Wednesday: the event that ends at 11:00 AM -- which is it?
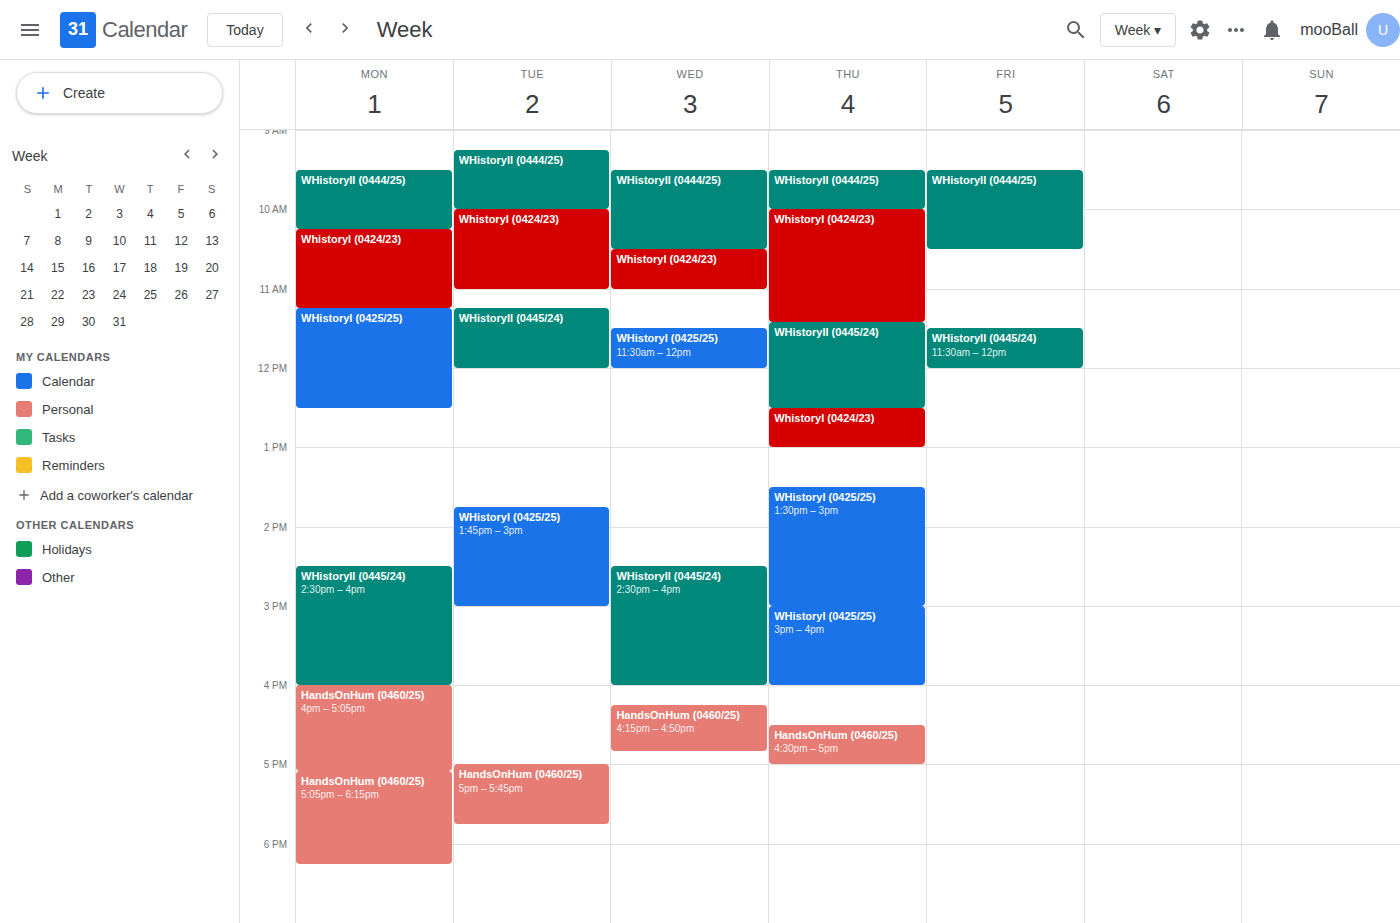
"WhistoryI (0424/23)"